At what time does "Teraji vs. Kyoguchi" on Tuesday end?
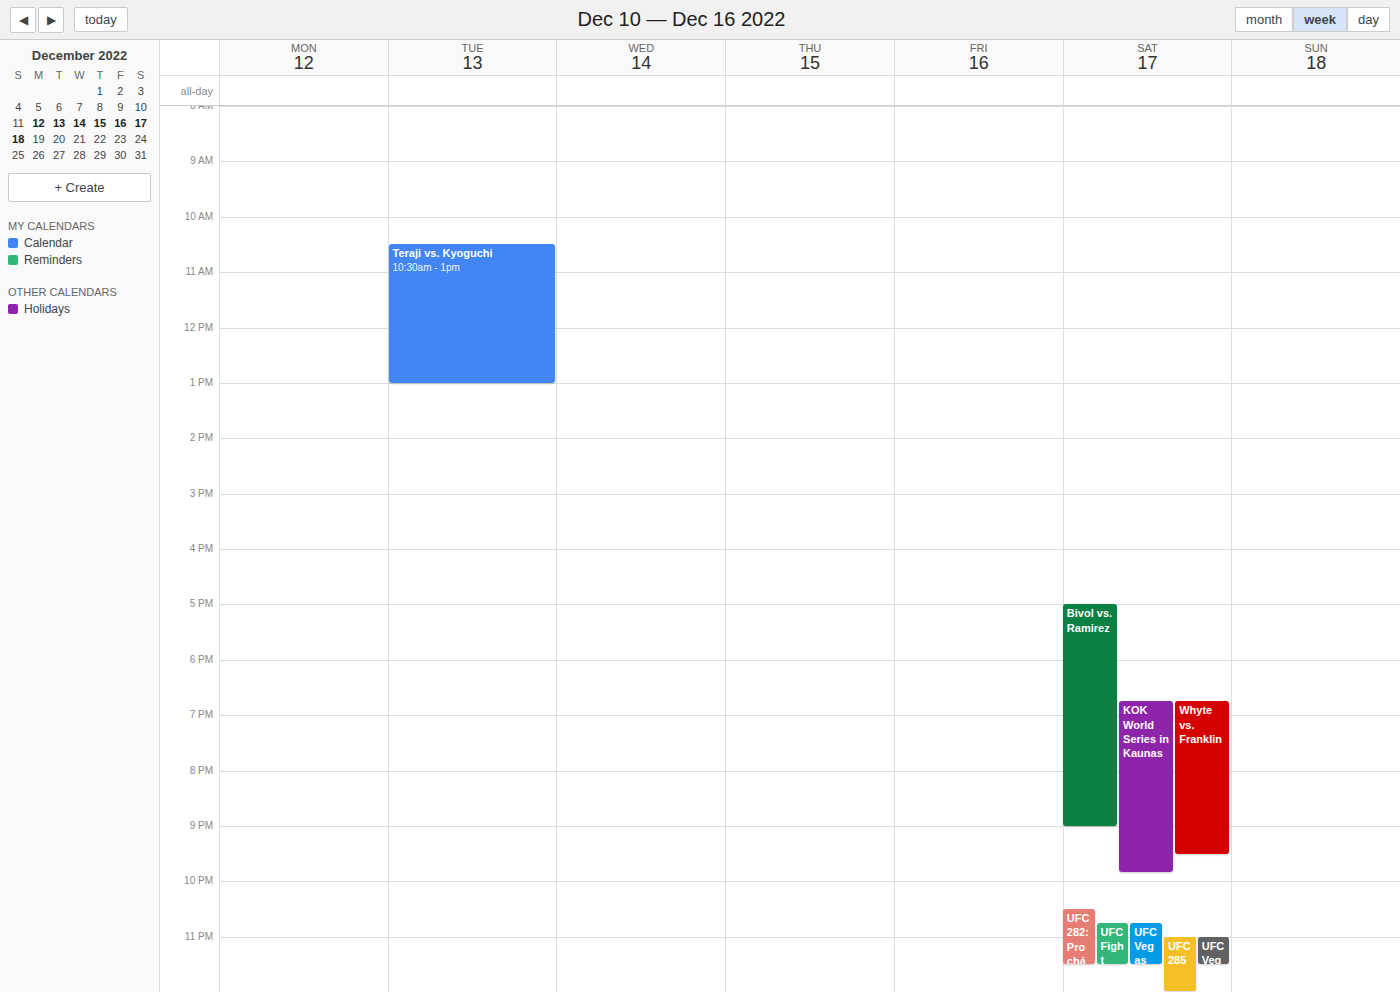
1:00 PM